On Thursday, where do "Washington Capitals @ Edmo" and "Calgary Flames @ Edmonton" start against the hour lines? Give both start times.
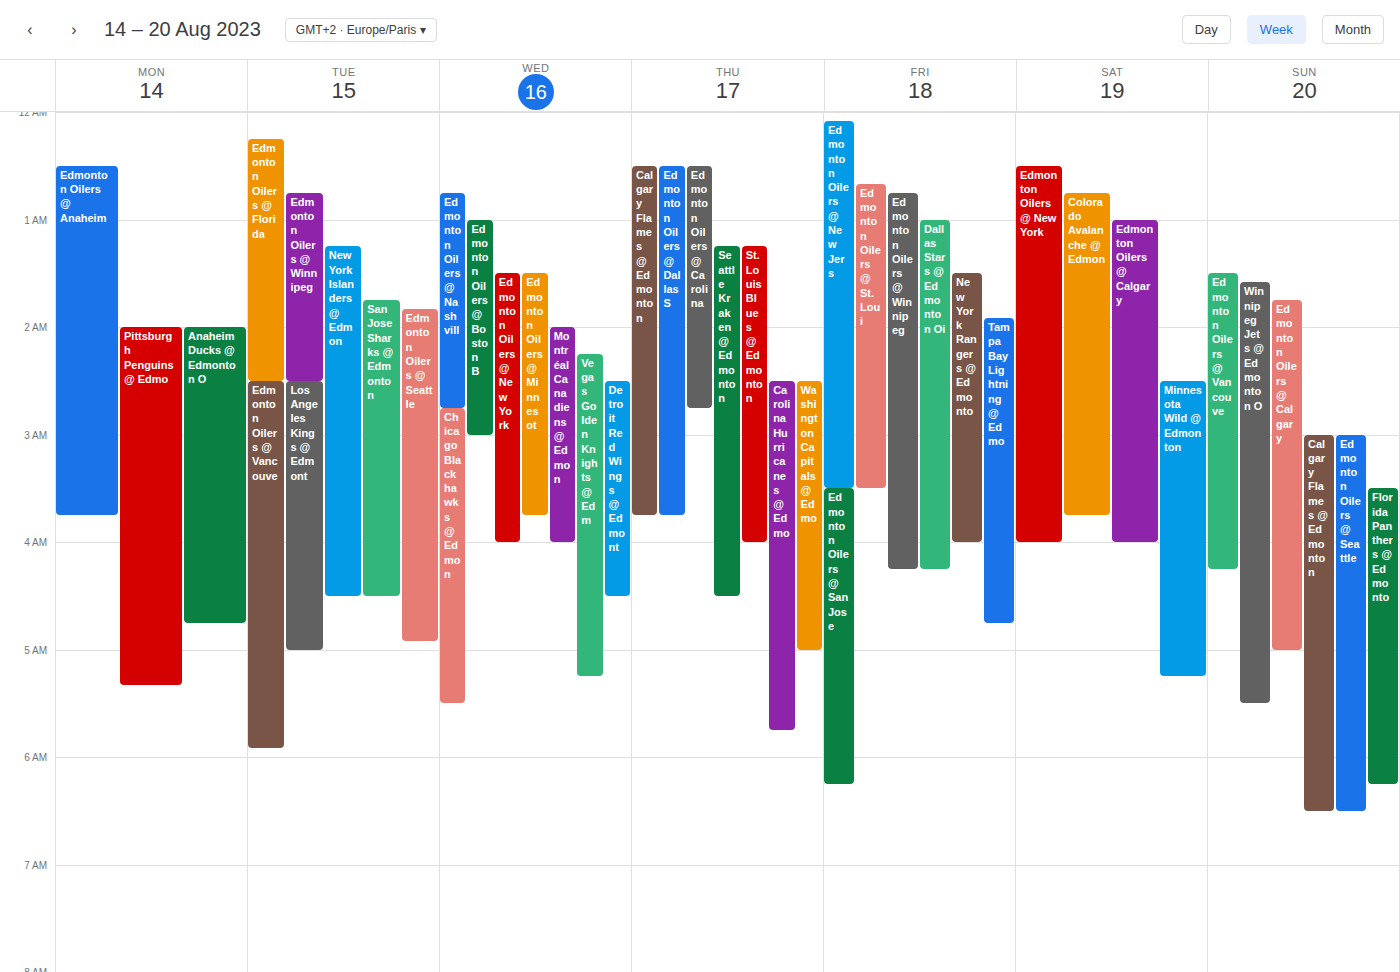
"Washington Capitals @ Edmo": 2:30 AM, halfway between the 2 AM and 3 AM lines. "Calgary Flames @ Edmonton": 12:30 AM, halfway between the 12 AM and 1 AM lines.